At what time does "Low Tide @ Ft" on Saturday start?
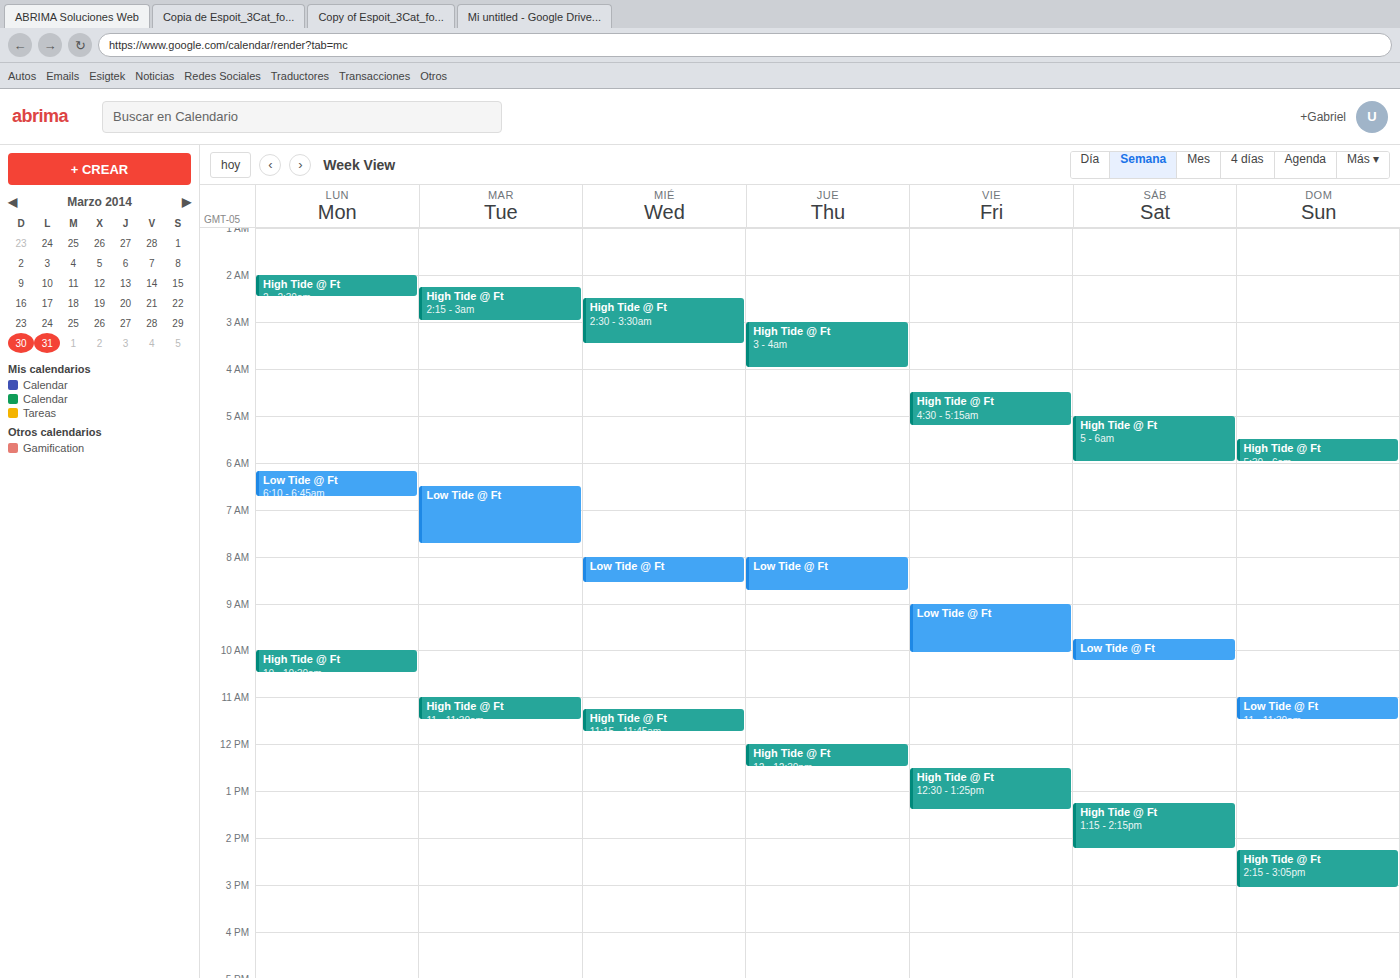
9:45 AM